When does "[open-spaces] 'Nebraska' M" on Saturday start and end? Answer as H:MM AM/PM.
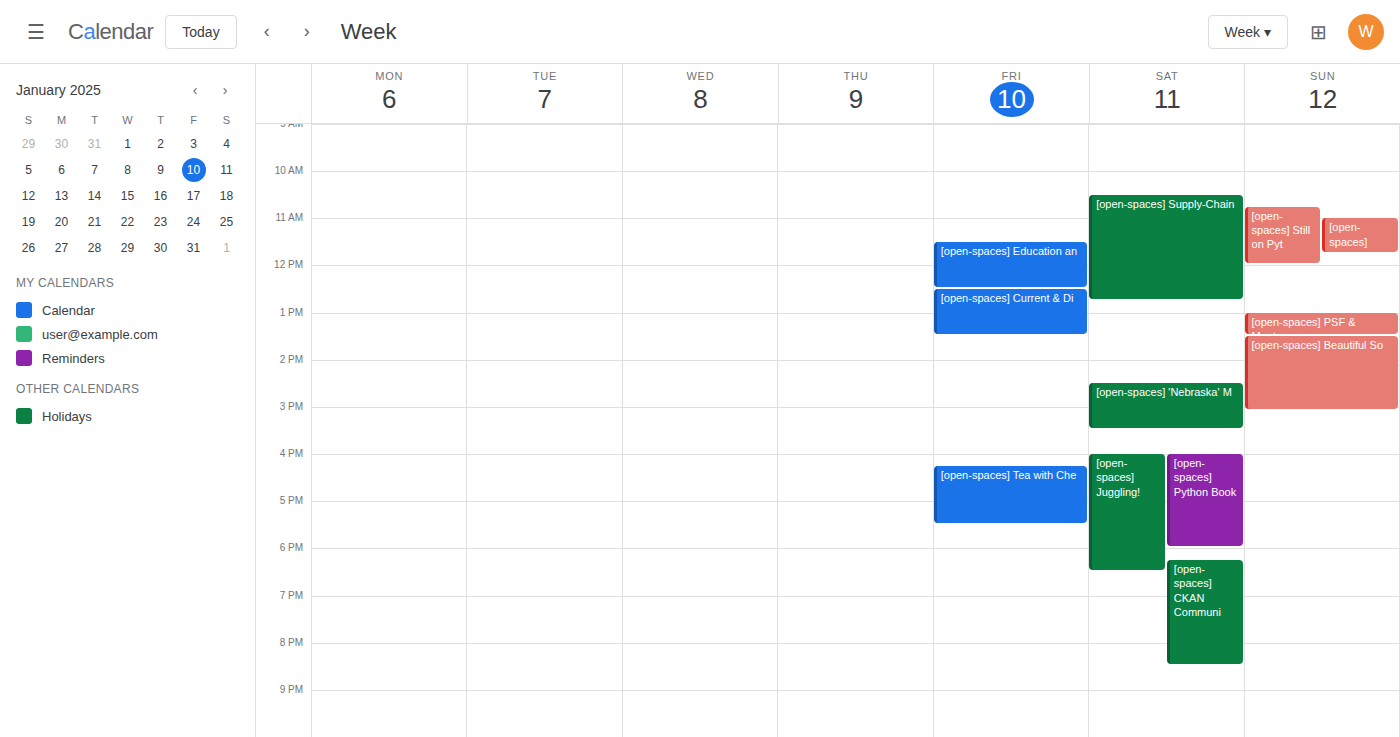
2:30 PM to 3:30 PM